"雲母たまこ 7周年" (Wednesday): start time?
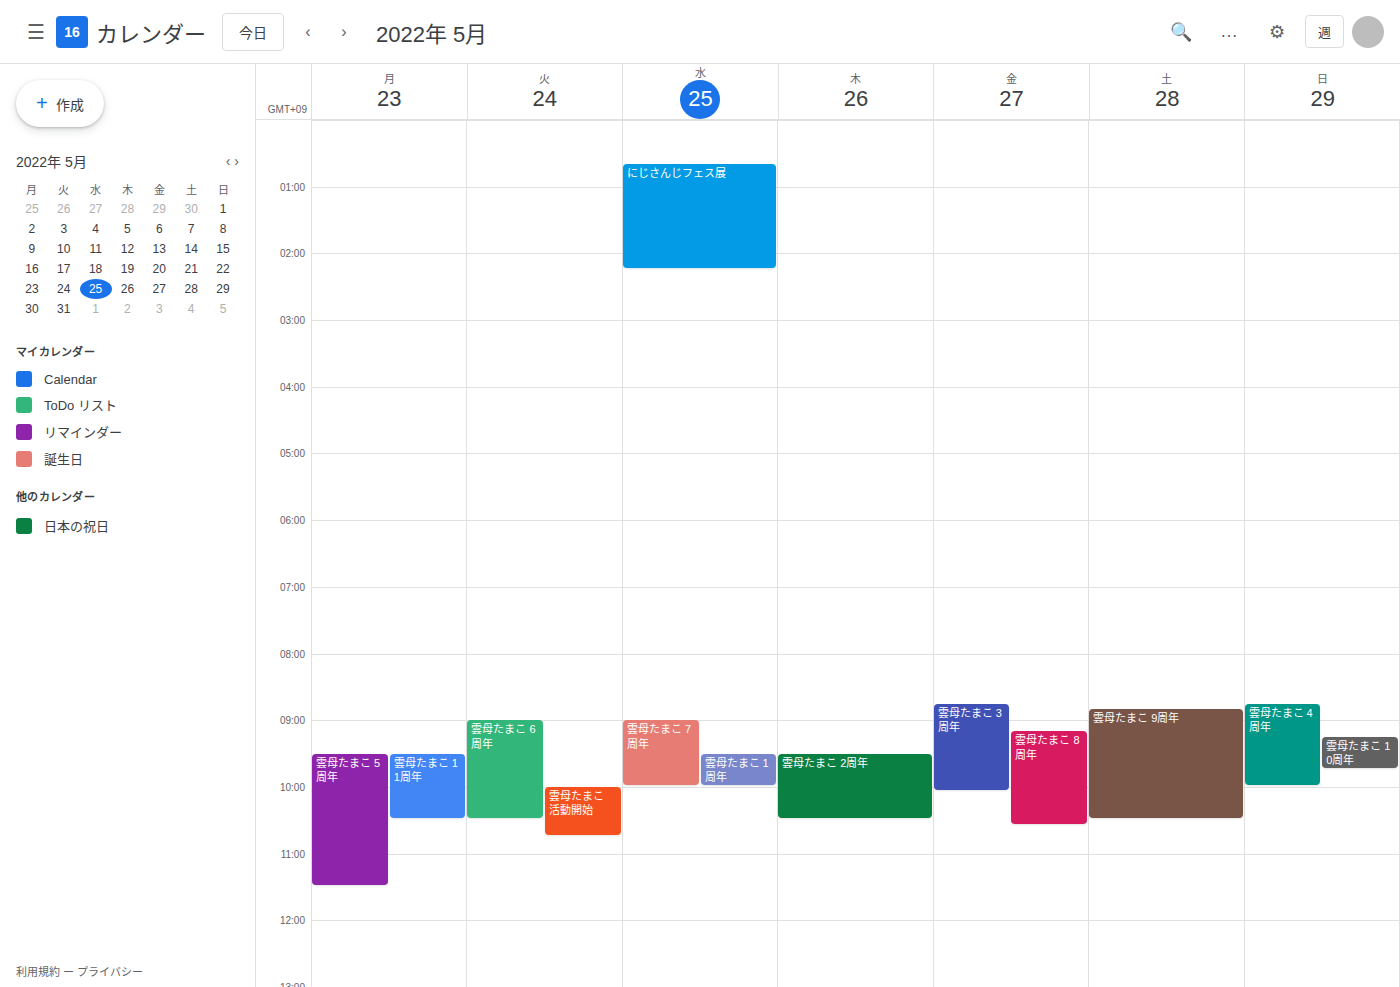
9:00 AM